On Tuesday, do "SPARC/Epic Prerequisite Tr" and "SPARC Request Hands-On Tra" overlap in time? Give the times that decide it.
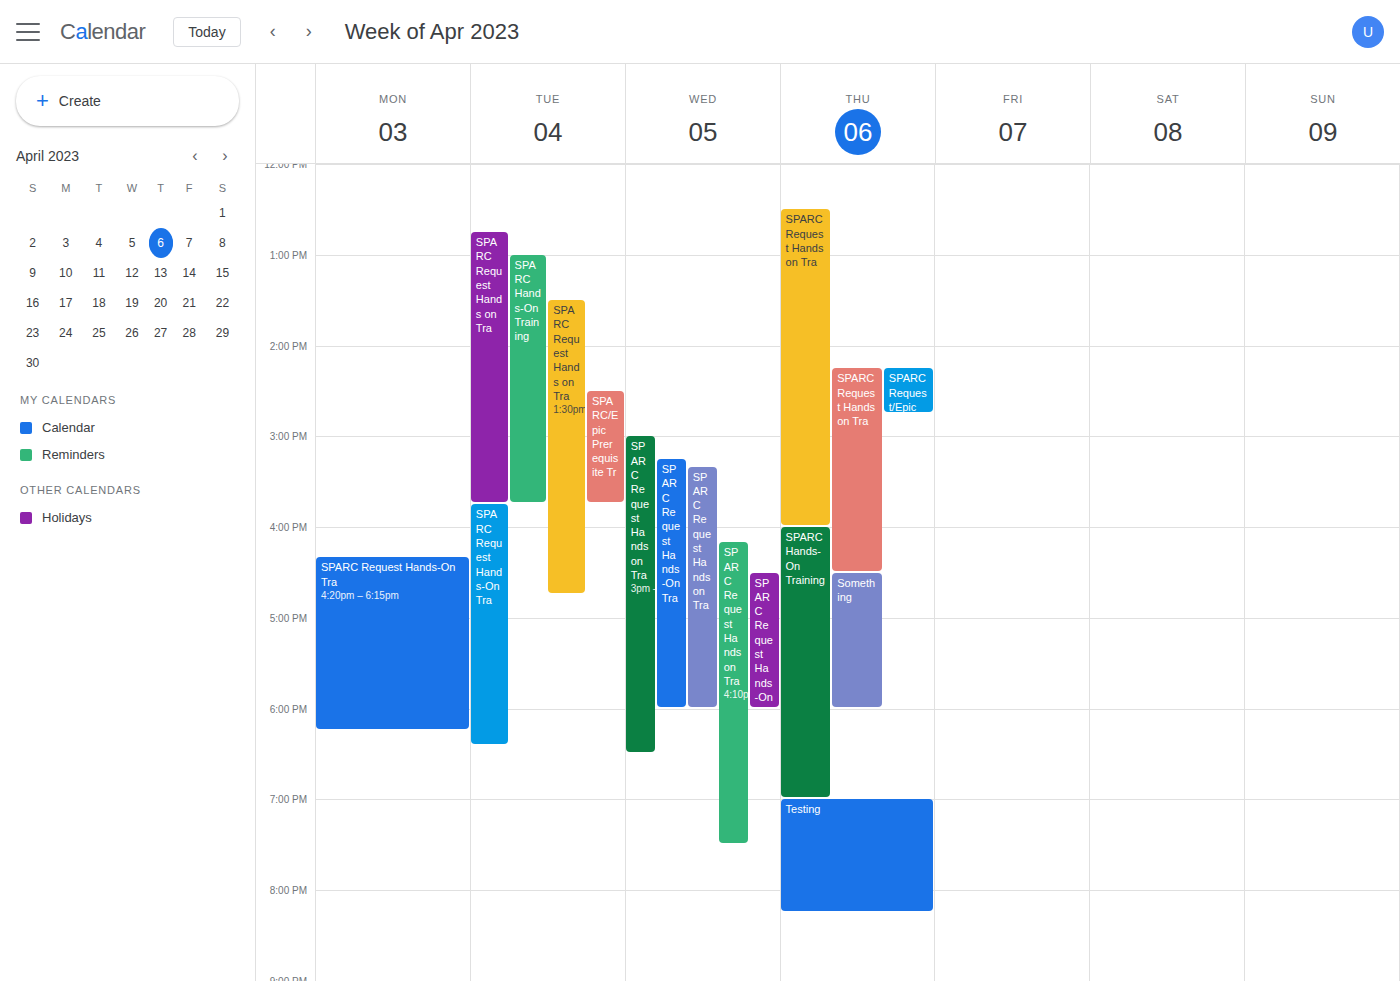
"SPARC/Epic Prerequisite Tr" ends at 3:45 PM, exactly when "SPARC Request Hands-On Tra" starts -- they touch but do not overlap.